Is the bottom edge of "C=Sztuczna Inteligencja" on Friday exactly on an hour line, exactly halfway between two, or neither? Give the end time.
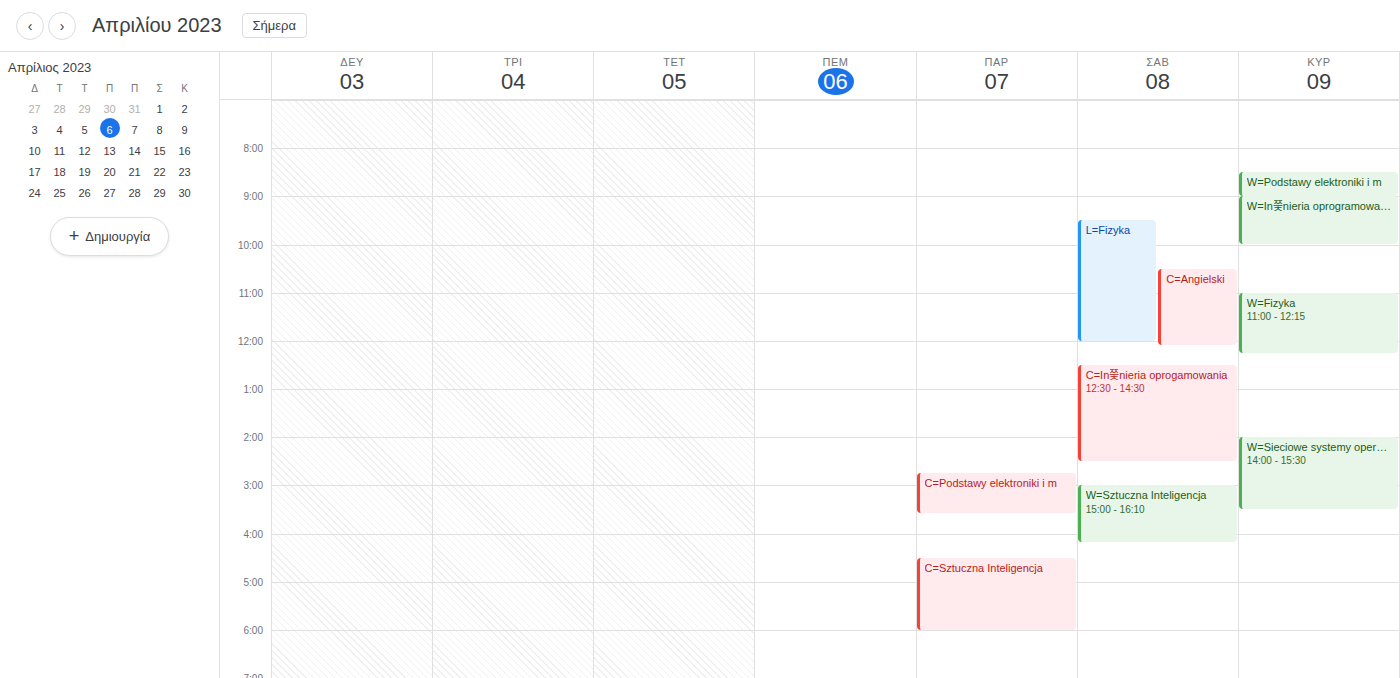
6:00 PM -- exactly on the 6 PM line.